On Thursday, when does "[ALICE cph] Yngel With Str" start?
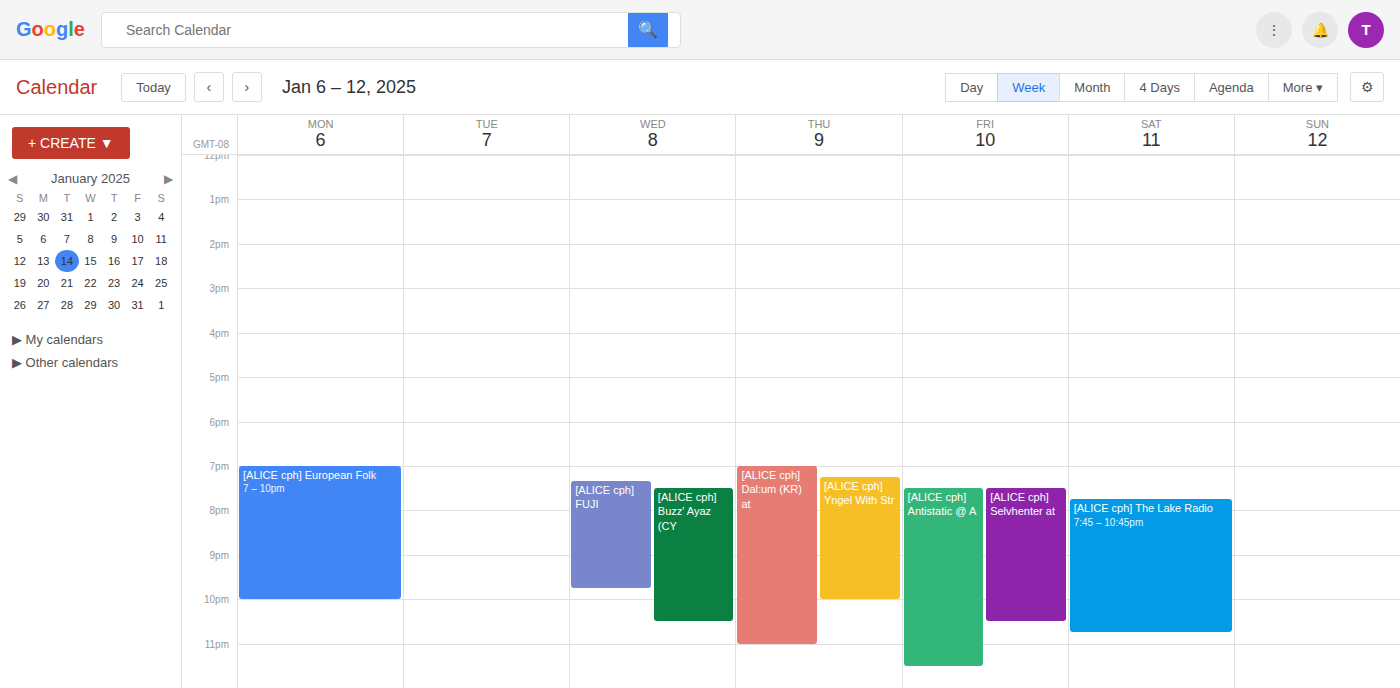
7:15 PM